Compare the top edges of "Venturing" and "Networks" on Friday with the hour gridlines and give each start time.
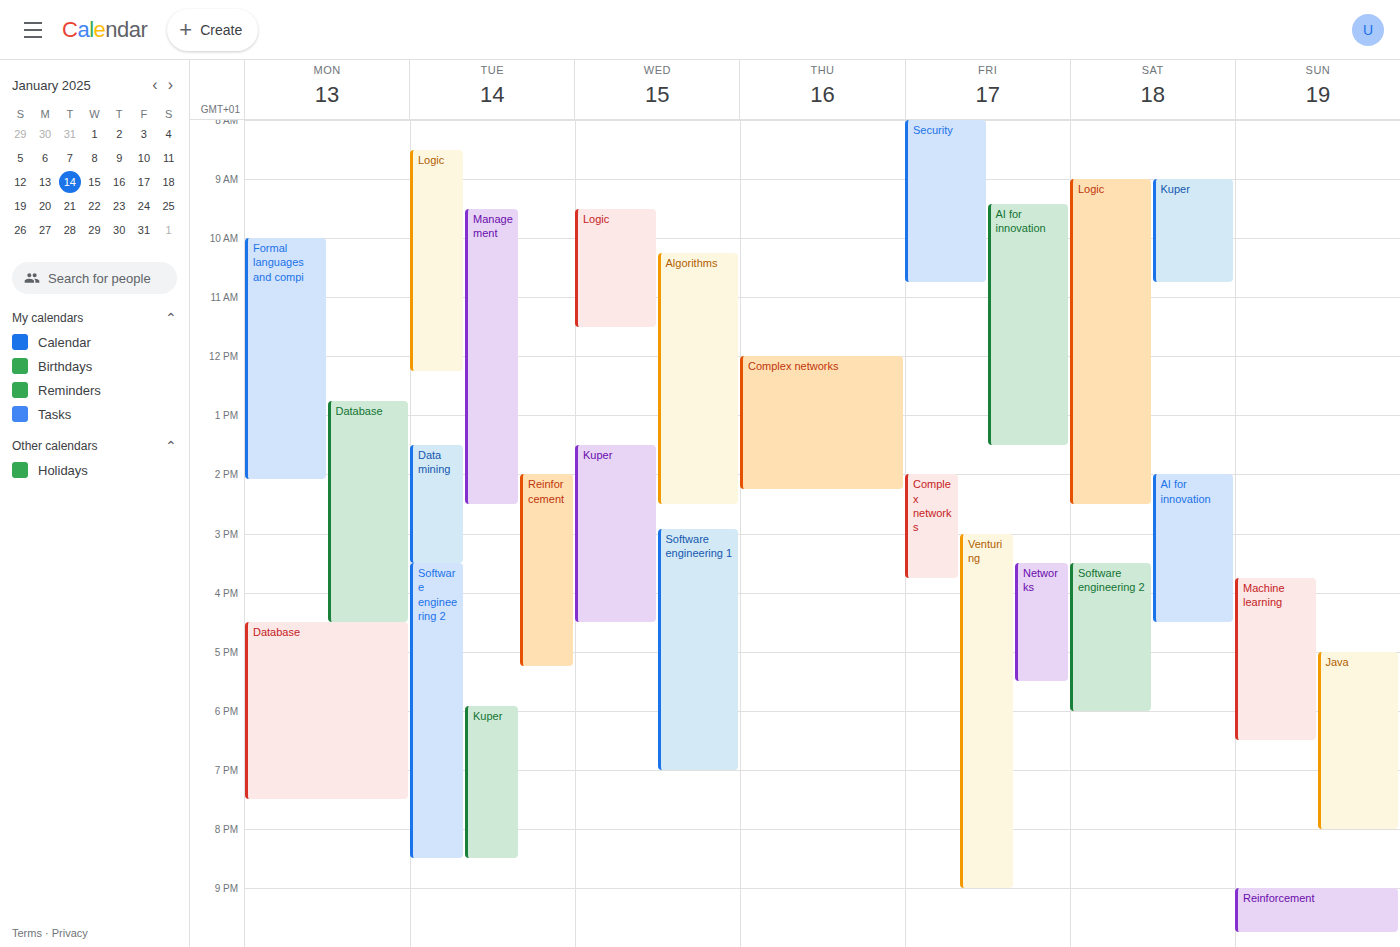
"Venturing": 3:00 PM, exactly on the 3 PM line. "Networks": 3:30 PM, halfway between the 3 PM and 4 PM lines.